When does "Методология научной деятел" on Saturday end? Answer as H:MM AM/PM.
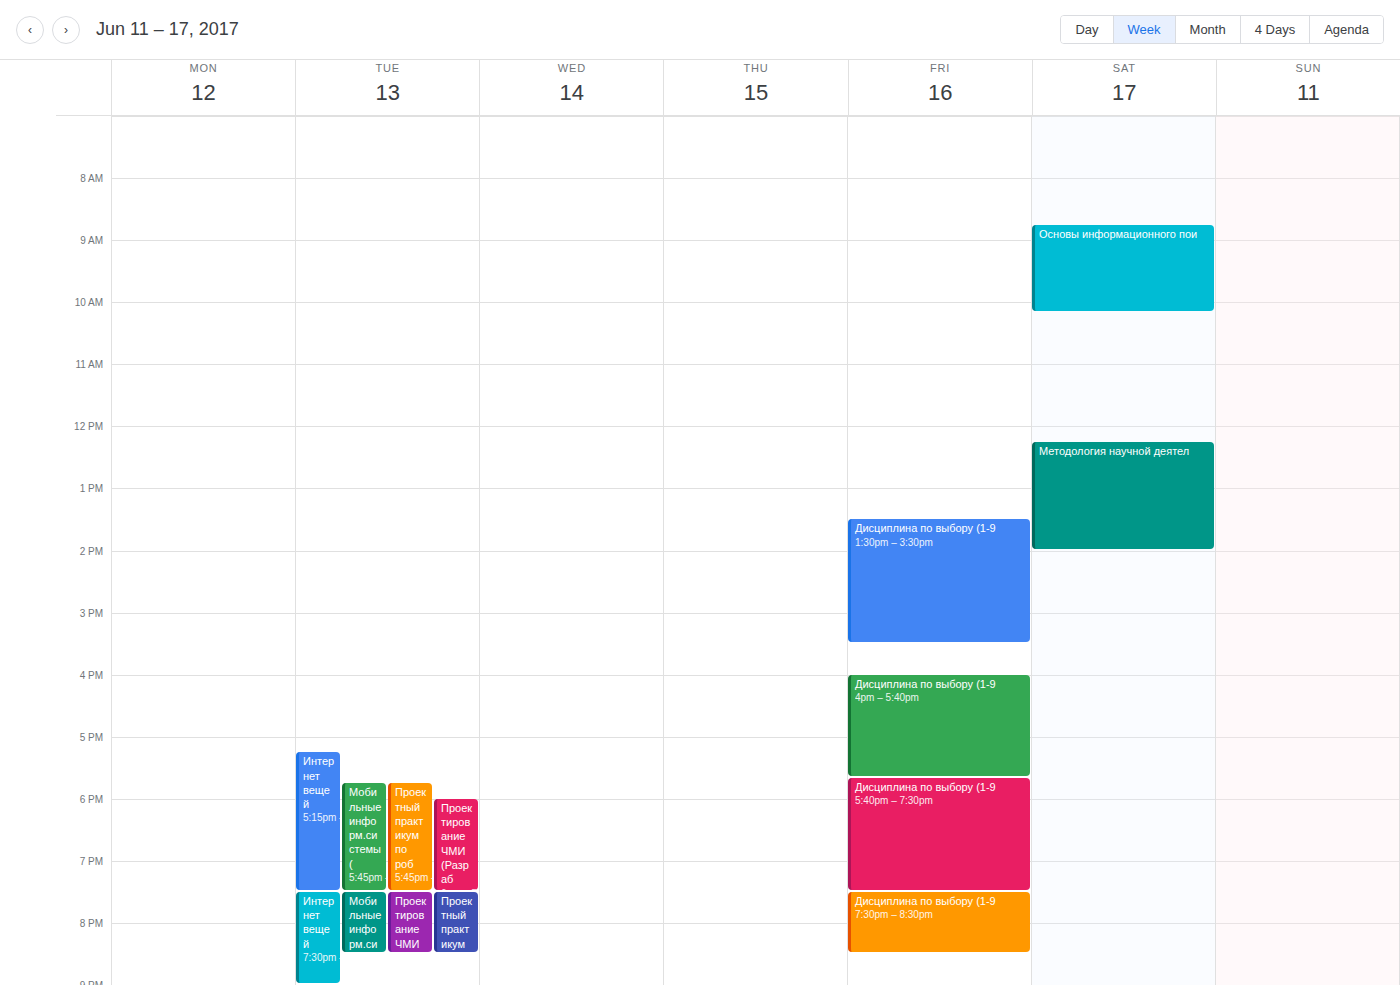
2:00 PM